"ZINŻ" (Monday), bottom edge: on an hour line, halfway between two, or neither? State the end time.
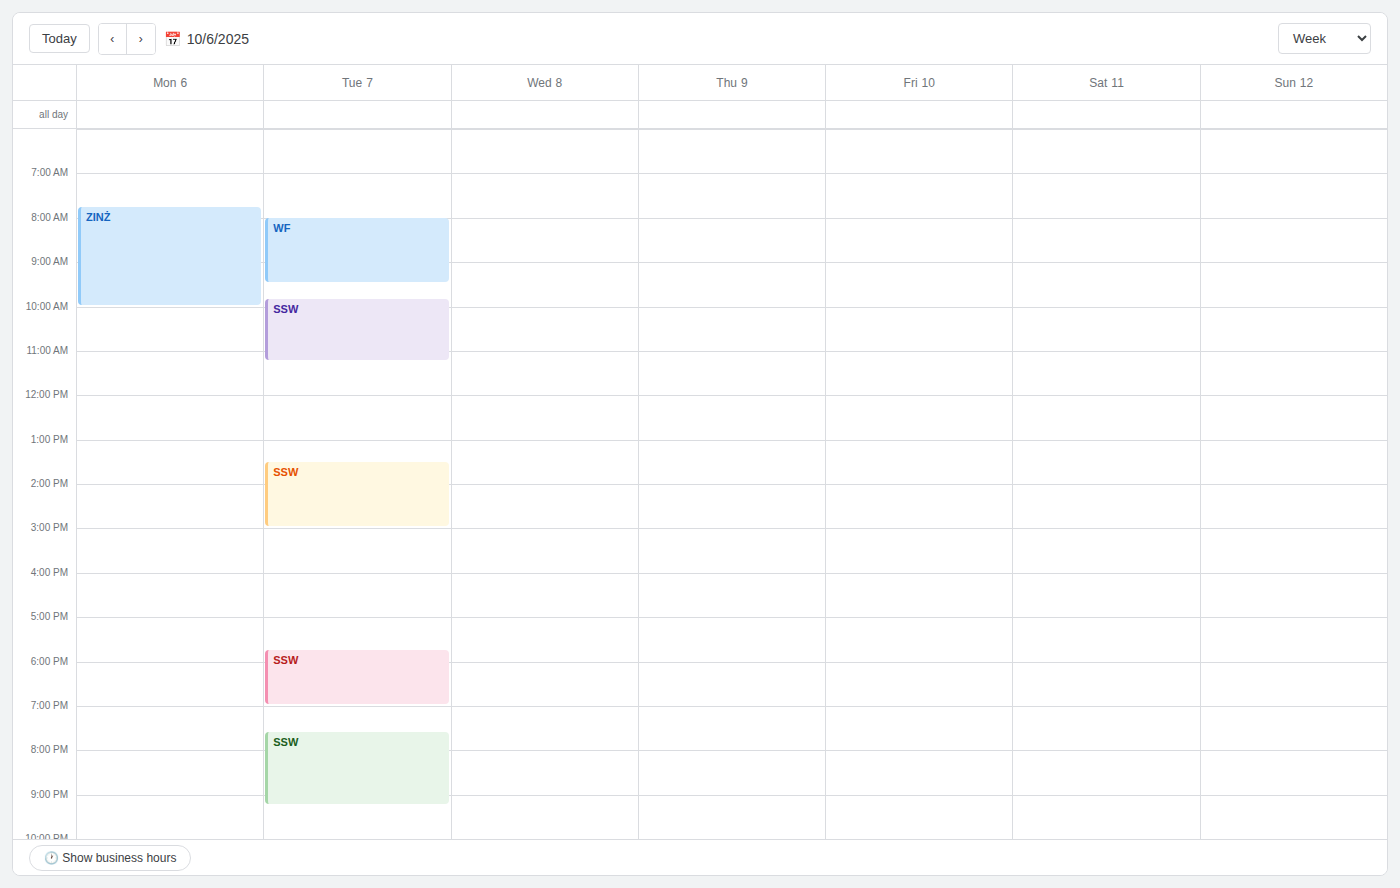
10:00 AM -- exactly on the 10 AM line.